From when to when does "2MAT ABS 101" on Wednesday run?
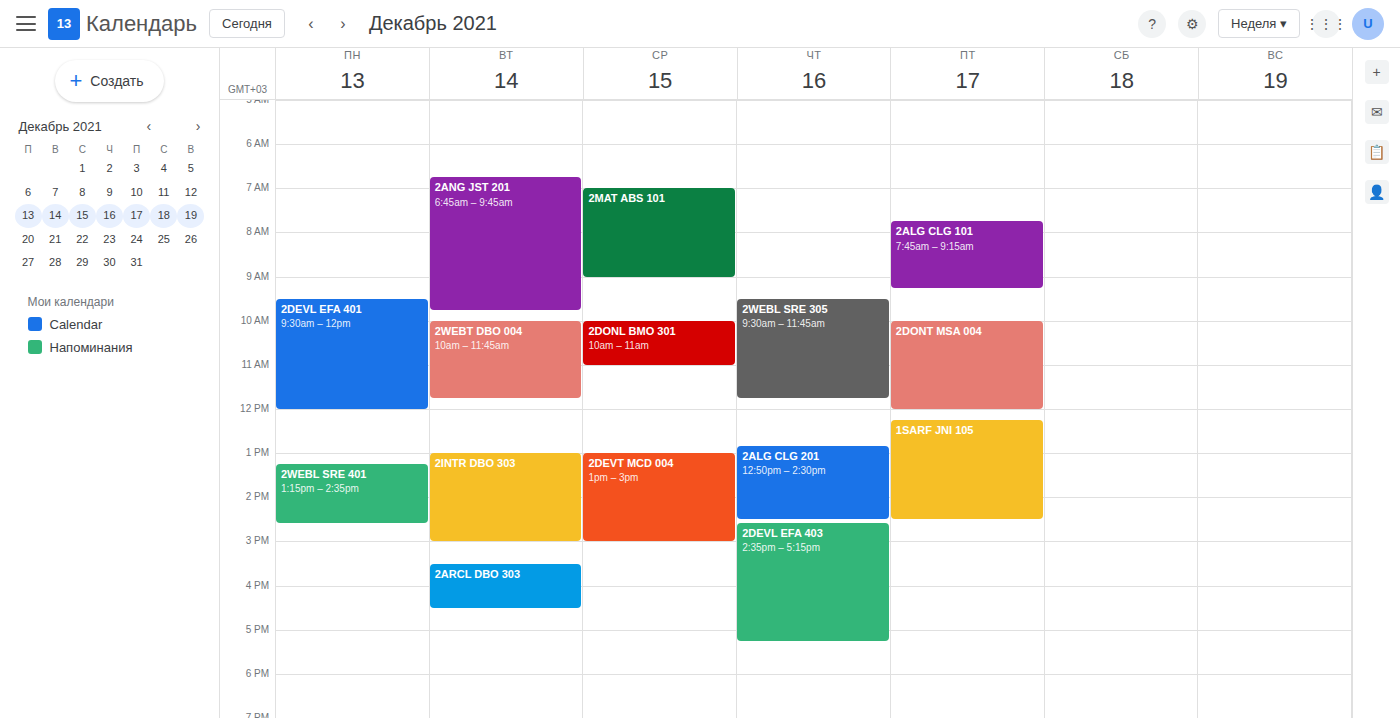
7:00 AM to 9:00 AM